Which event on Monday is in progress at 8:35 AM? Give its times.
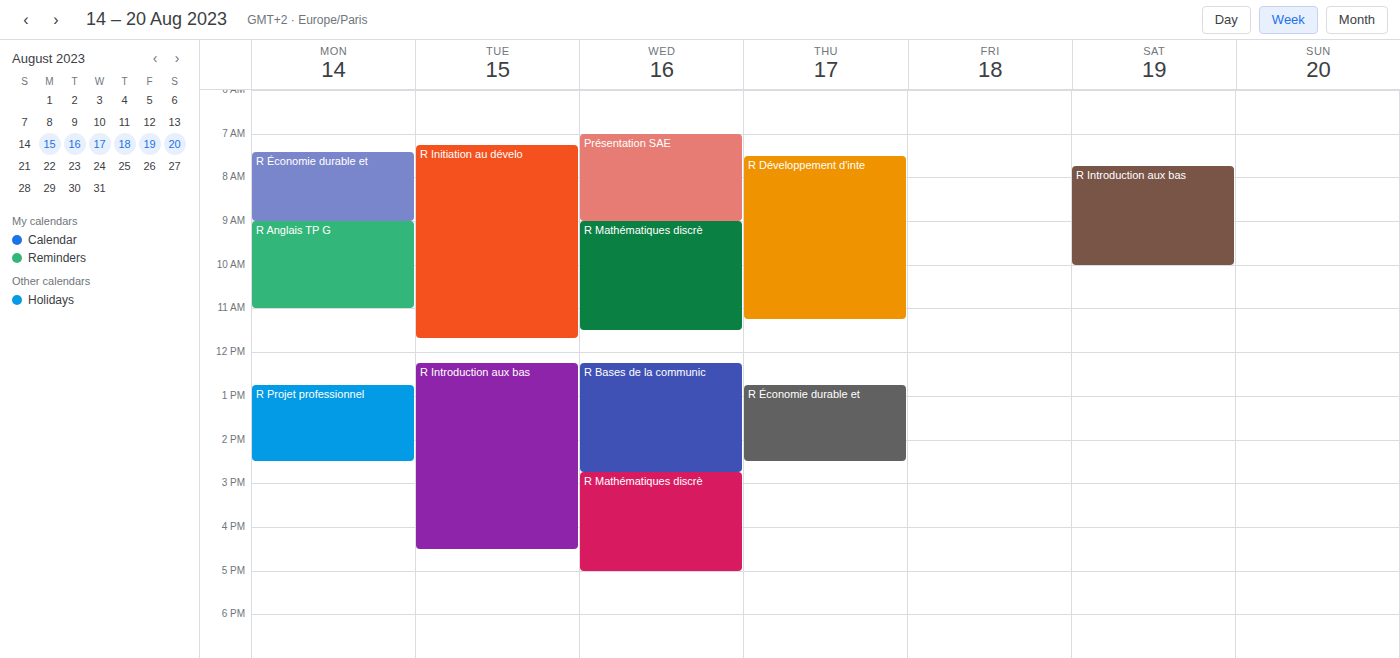
"R Économie durable et", 7:25 AM to 9:00 AM